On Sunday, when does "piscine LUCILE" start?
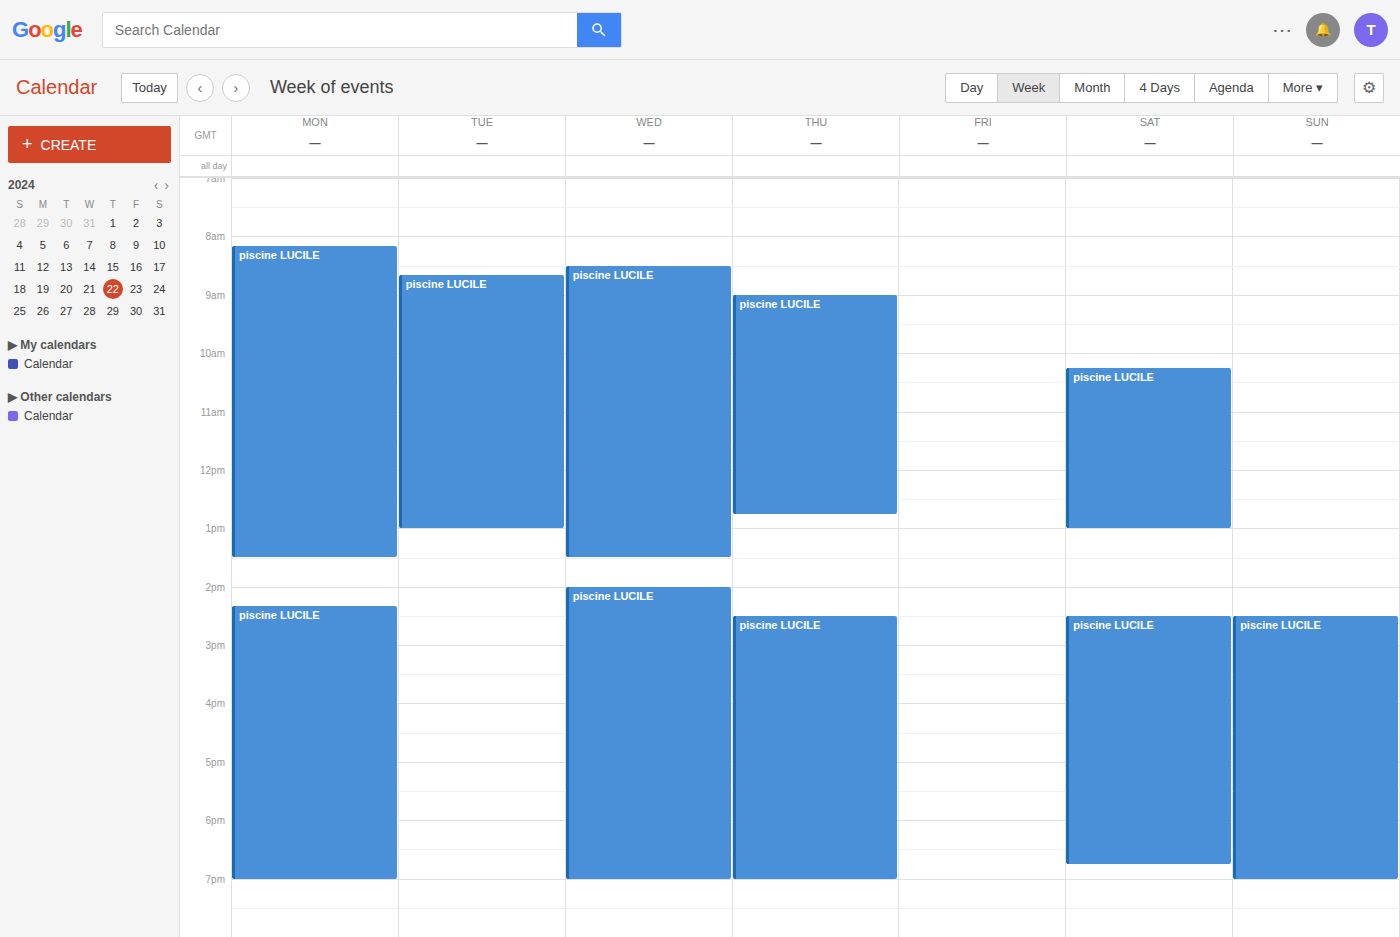
2:30 PM